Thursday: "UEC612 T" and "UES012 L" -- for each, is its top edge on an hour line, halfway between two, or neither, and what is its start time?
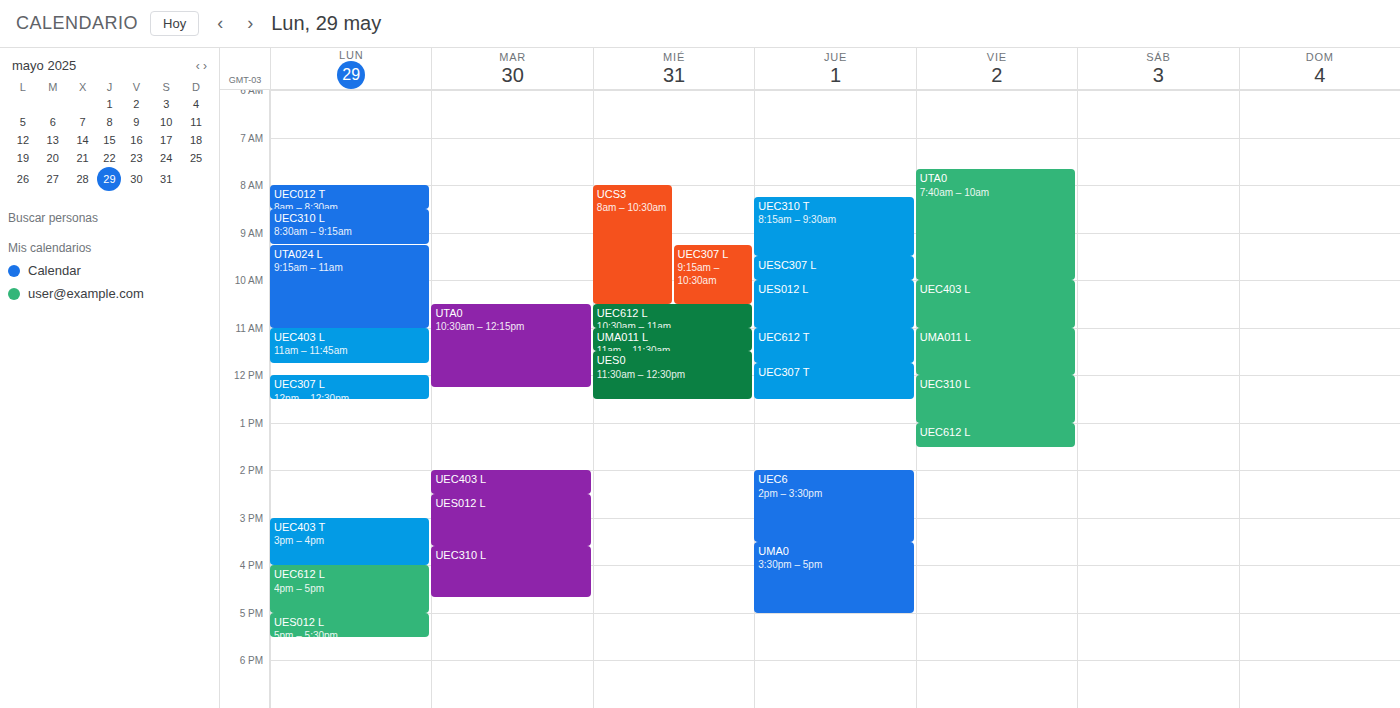
"UEC612 T": 11:00 AM, exactly on the 11 AM line. "UES012 L": 10:00 AM, exactly on the 10 AM line.